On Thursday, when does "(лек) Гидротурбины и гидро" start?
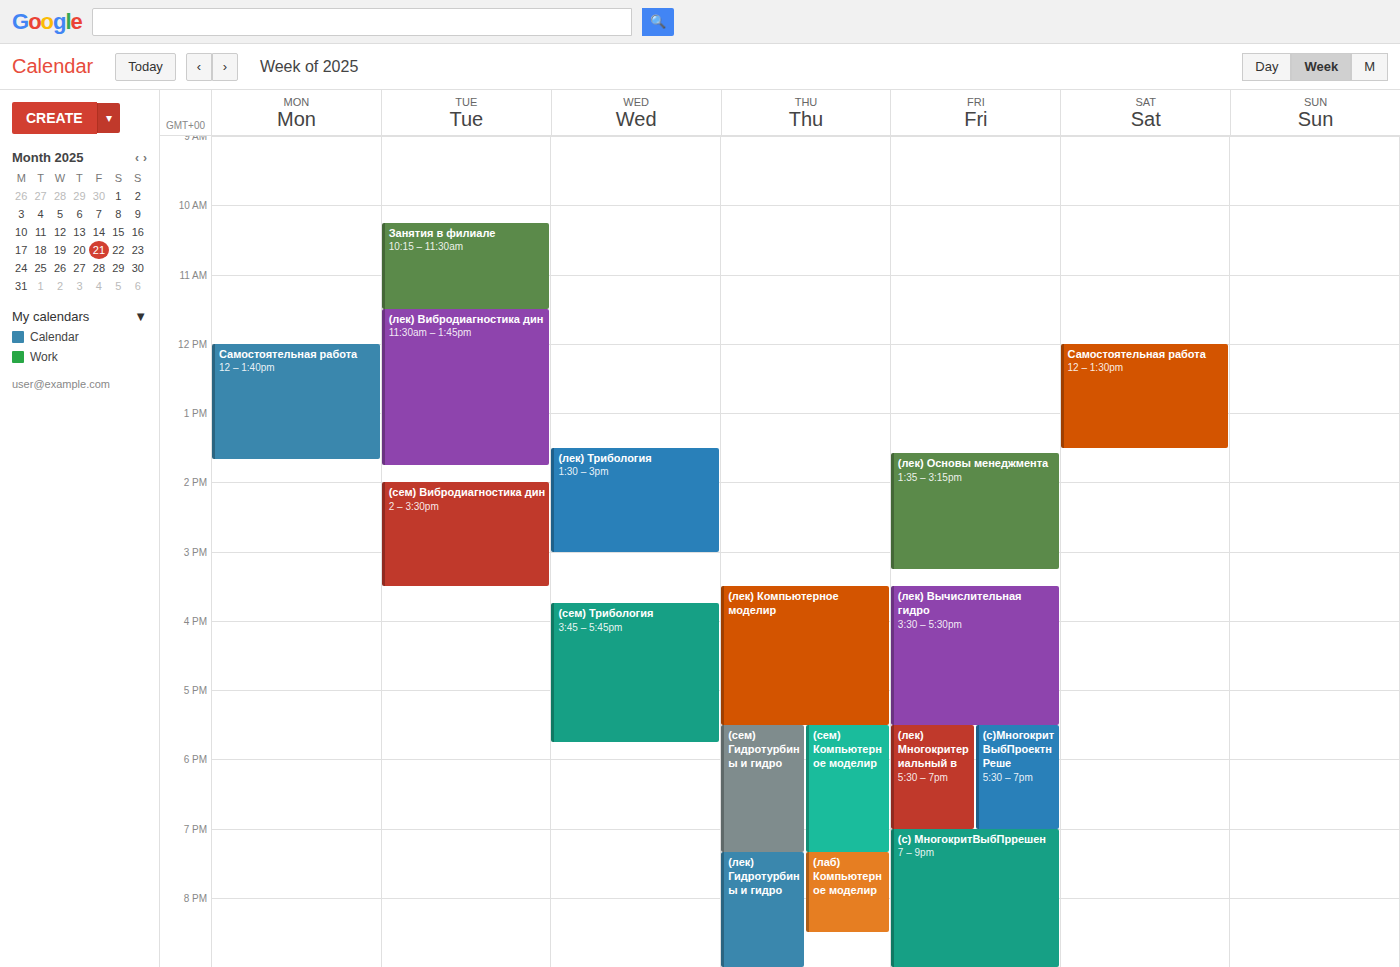
7:20 PM